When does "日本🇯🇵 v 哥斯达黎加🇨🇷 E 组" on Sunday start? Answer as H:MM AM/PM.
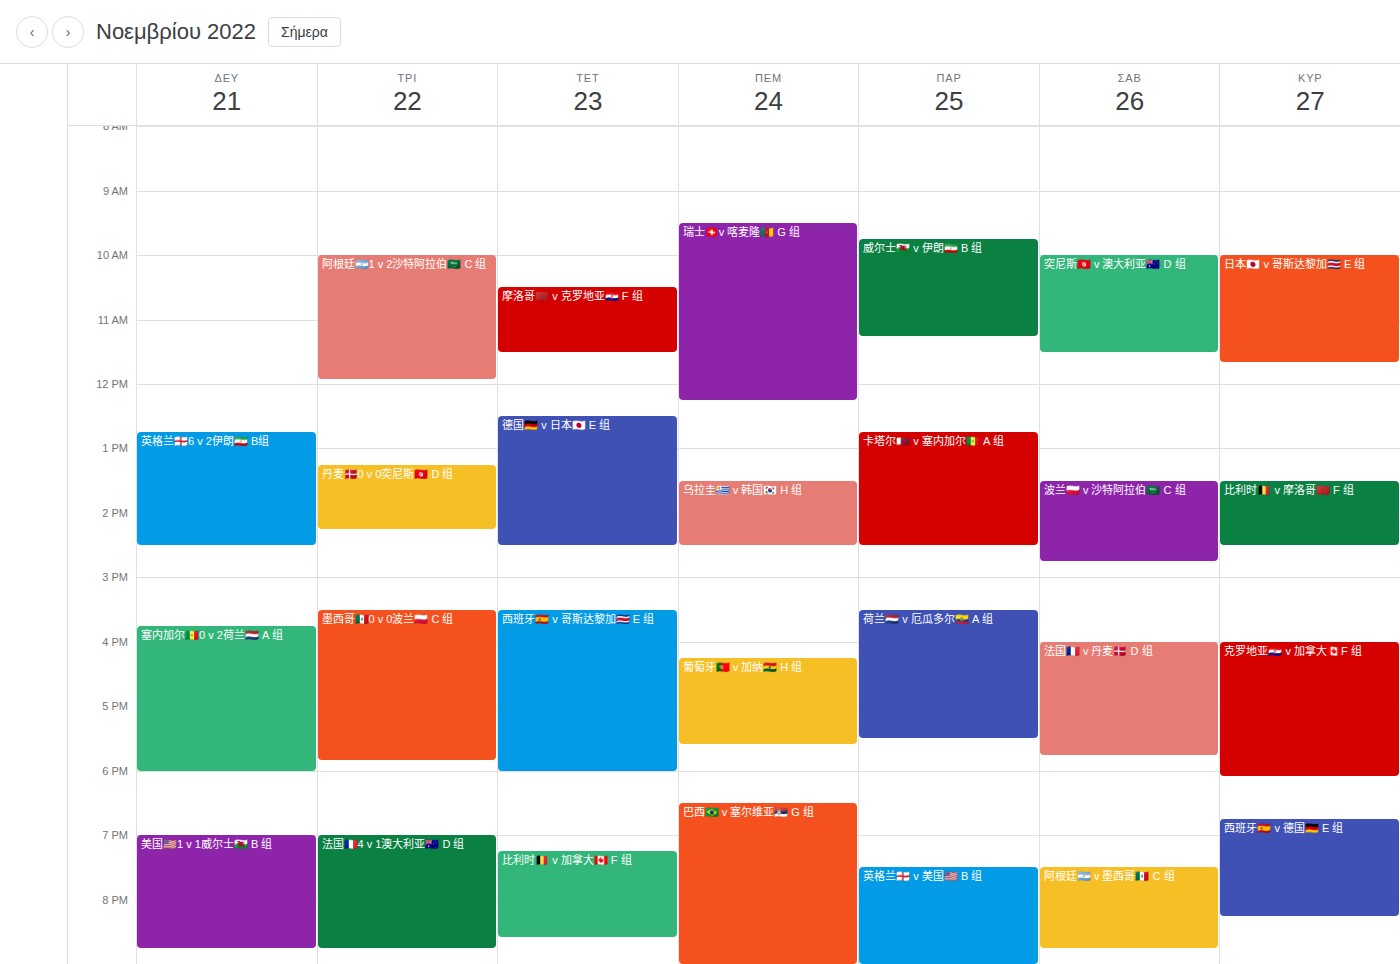
10:00 AM